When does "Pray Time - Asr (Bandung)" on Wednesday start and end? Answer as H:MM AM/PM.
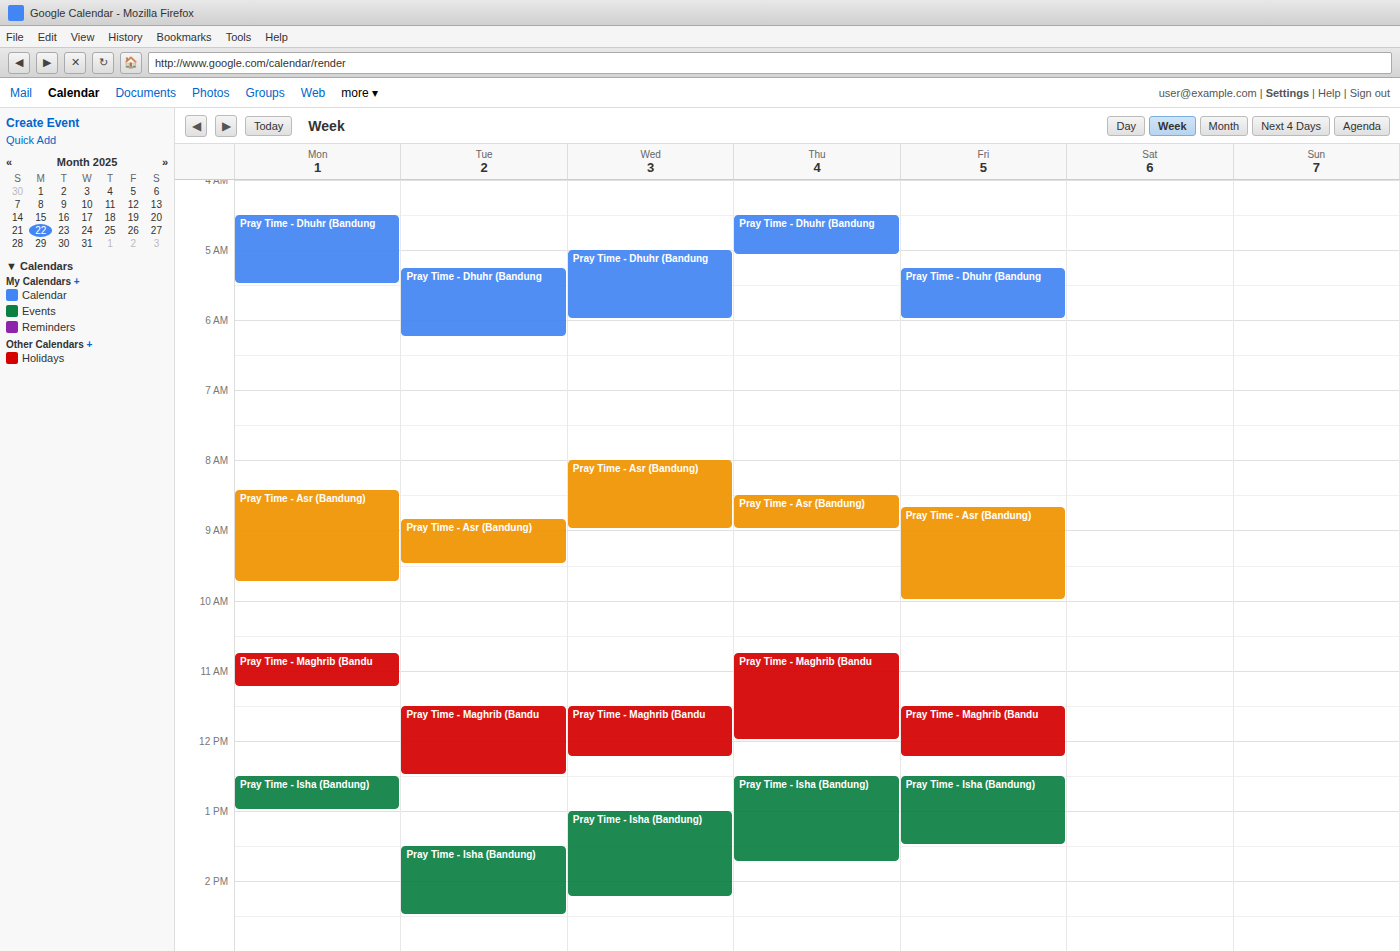
8:00 AM to 9:00 AM